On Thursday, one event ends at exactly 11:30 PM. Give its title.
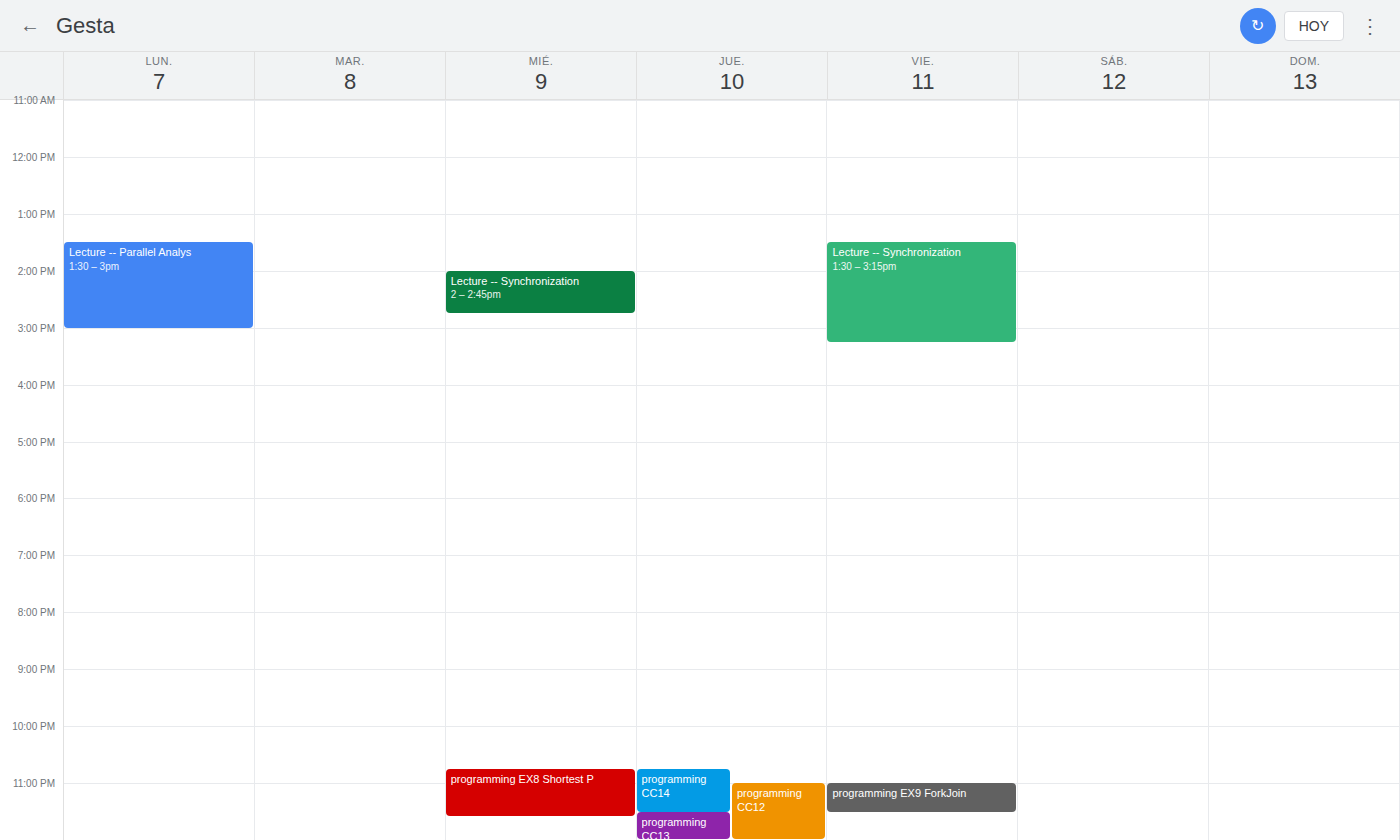
"programming CC14"